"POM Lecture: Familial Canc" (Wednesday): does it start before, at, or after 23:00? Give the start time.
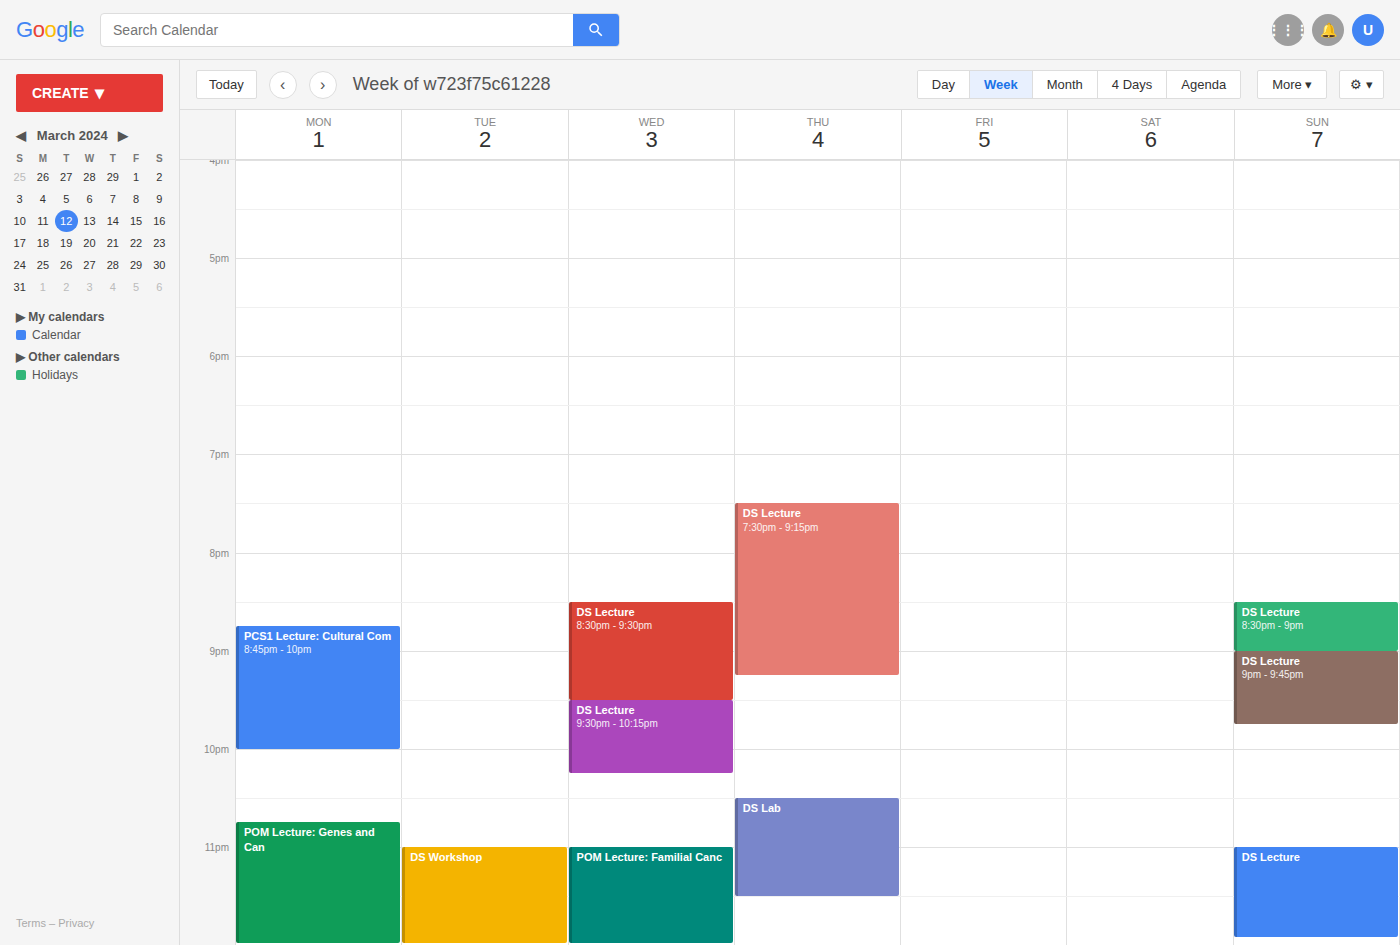
23:00 -- exactly at 23:00, on the 23:00 line.